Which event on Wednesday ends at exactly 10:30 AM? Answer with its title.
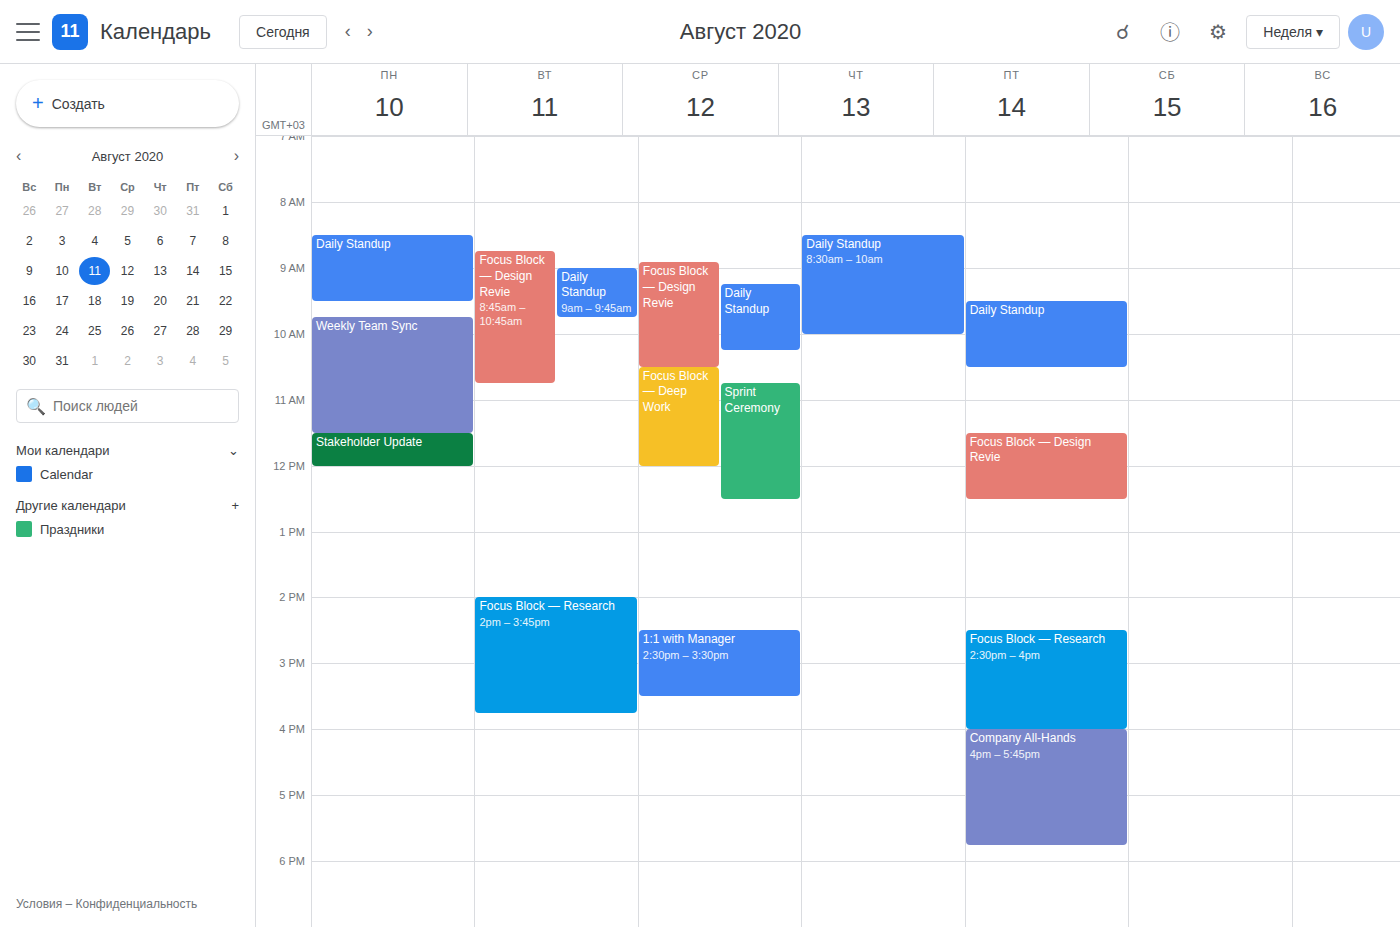
"Focus Block — Design Revie"